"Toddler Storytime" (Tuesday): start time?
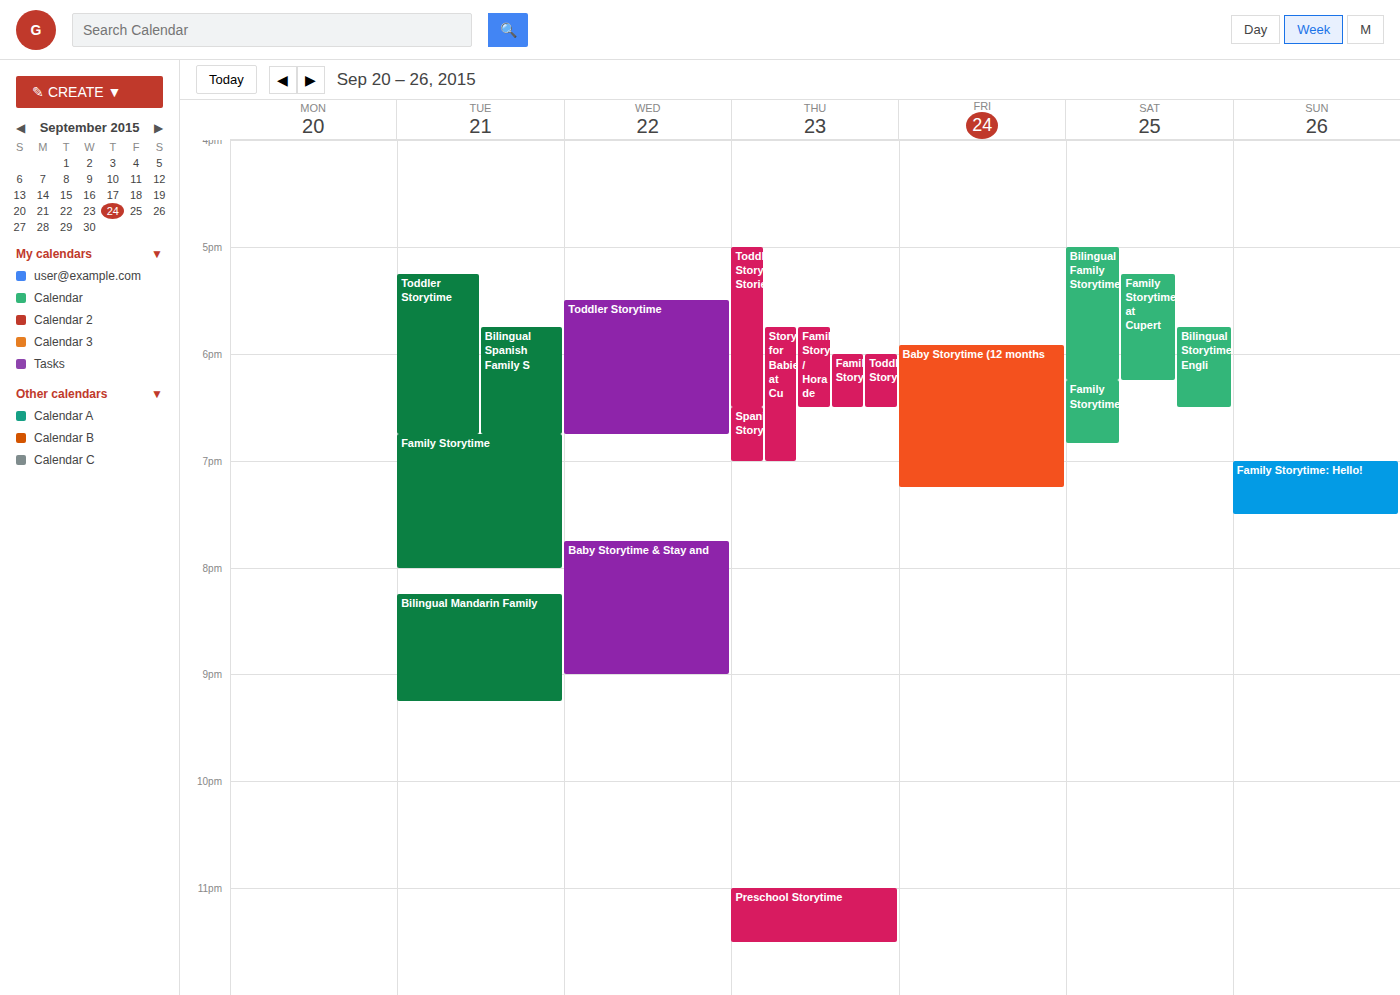
17:15